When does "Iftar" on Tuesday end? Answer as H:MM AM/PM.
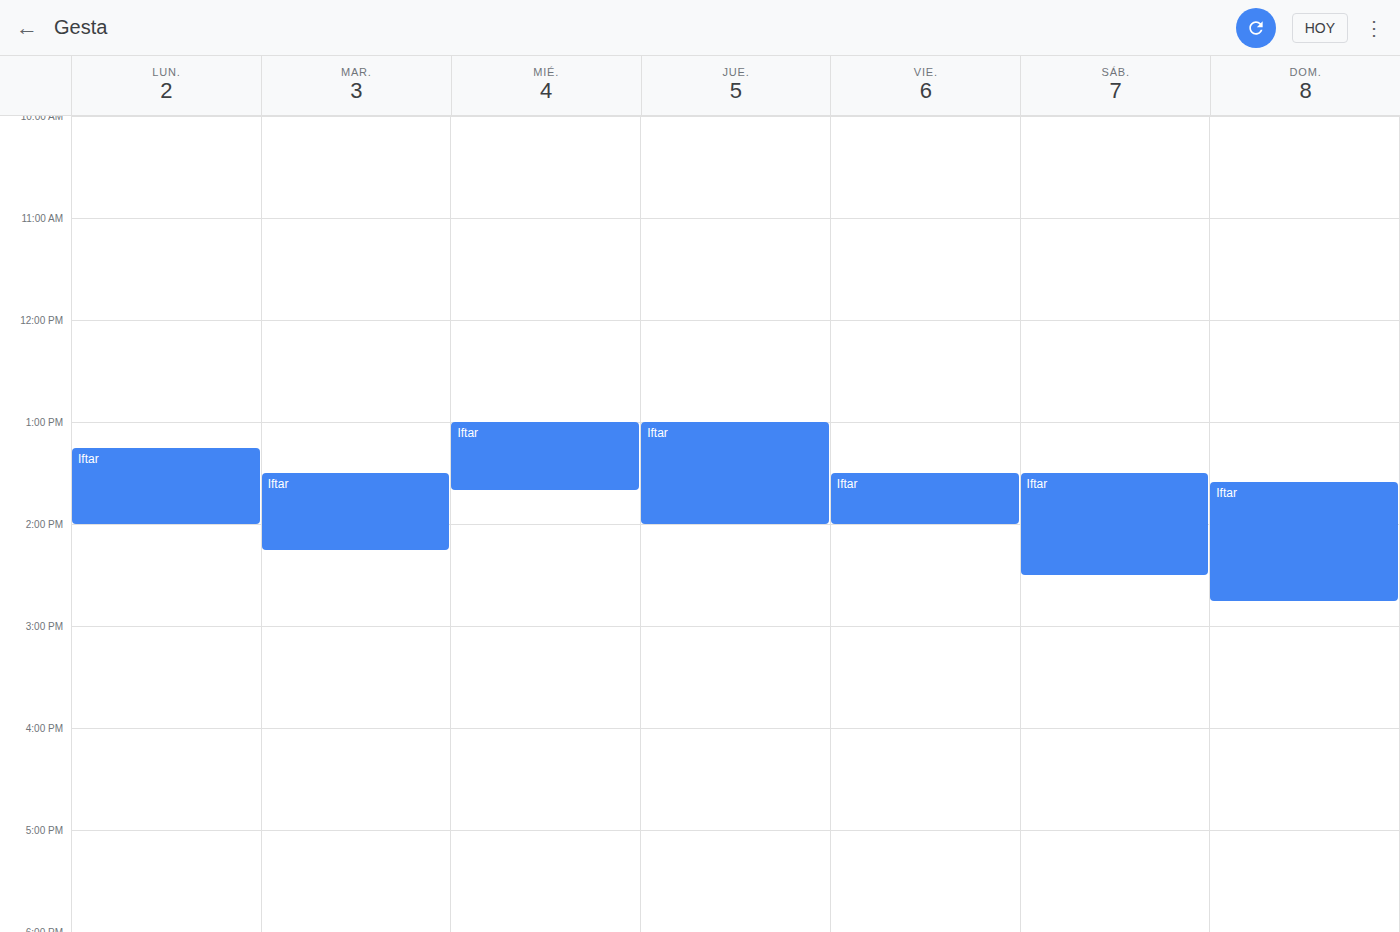
2:15 PM